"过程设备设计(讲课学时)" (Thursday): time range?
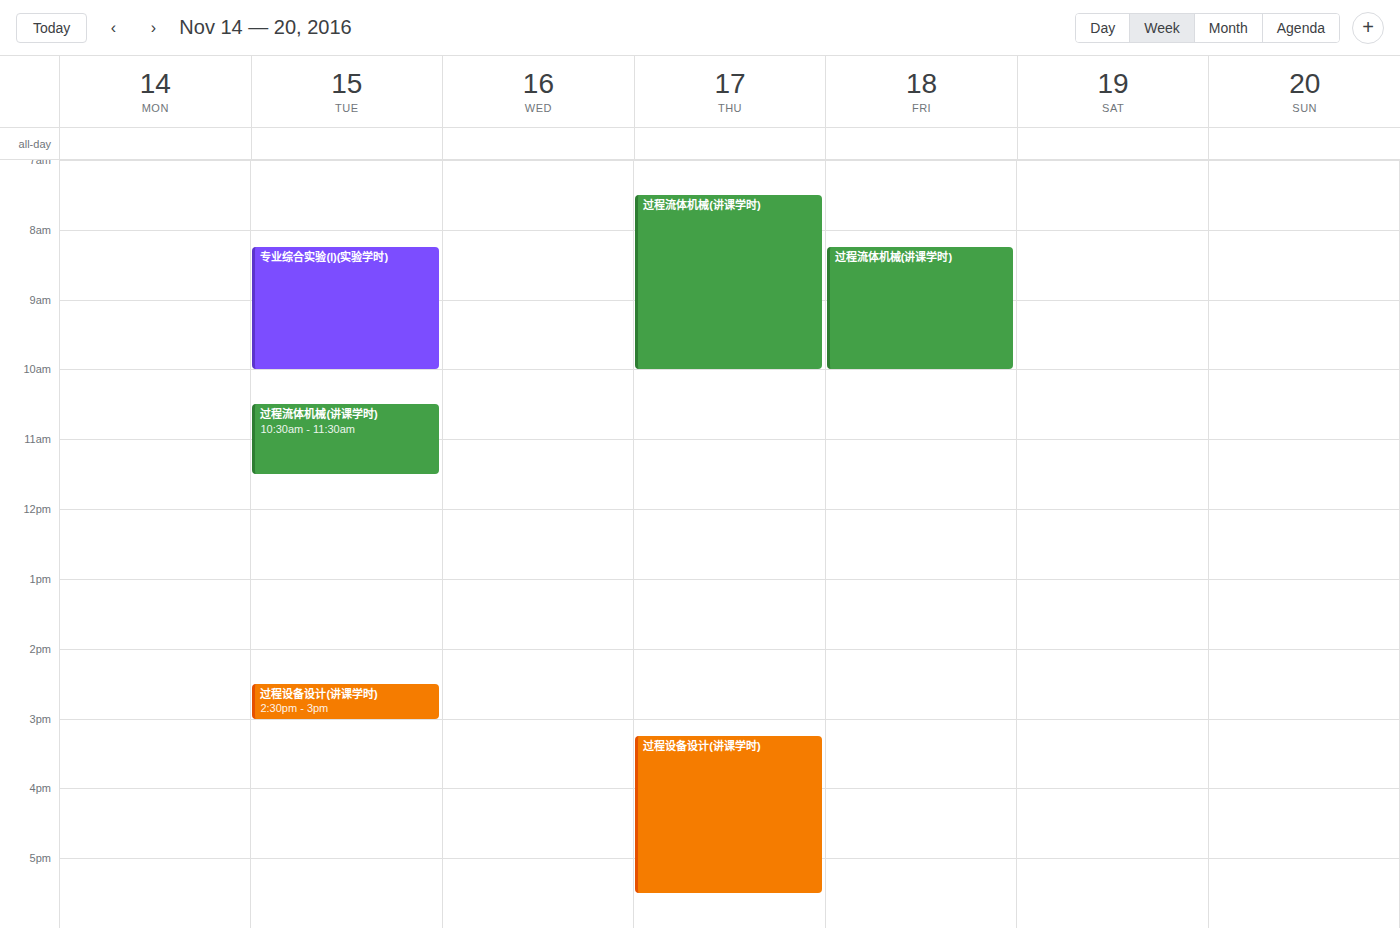
3:15 PM to 5:30 PM